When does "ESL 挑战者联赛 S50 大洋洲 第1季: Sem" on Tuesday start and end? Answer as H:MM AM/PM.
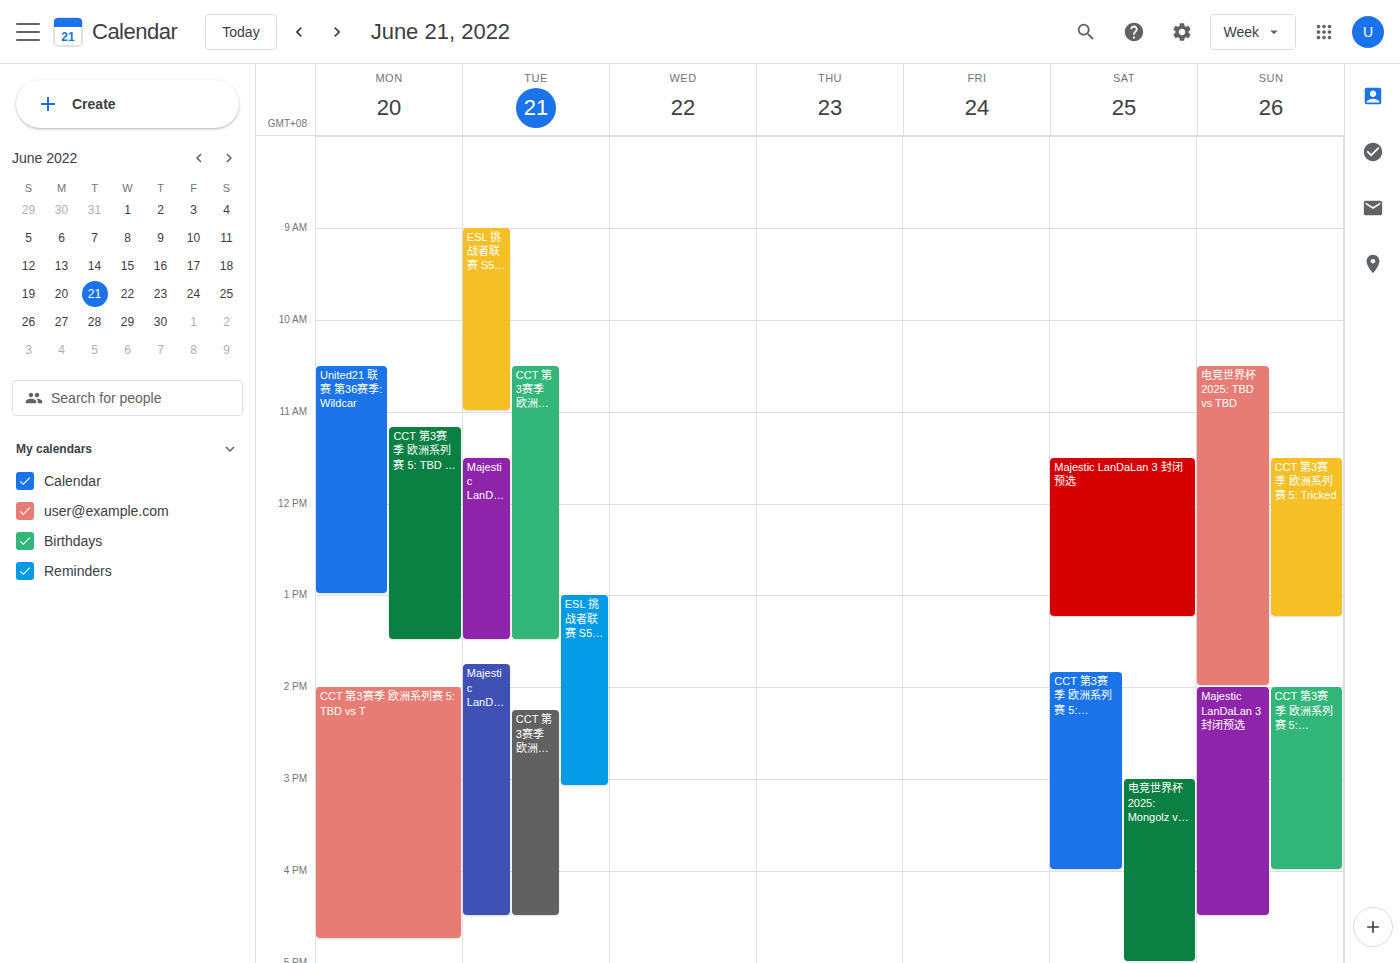
9:00 AM to 11:00 AM